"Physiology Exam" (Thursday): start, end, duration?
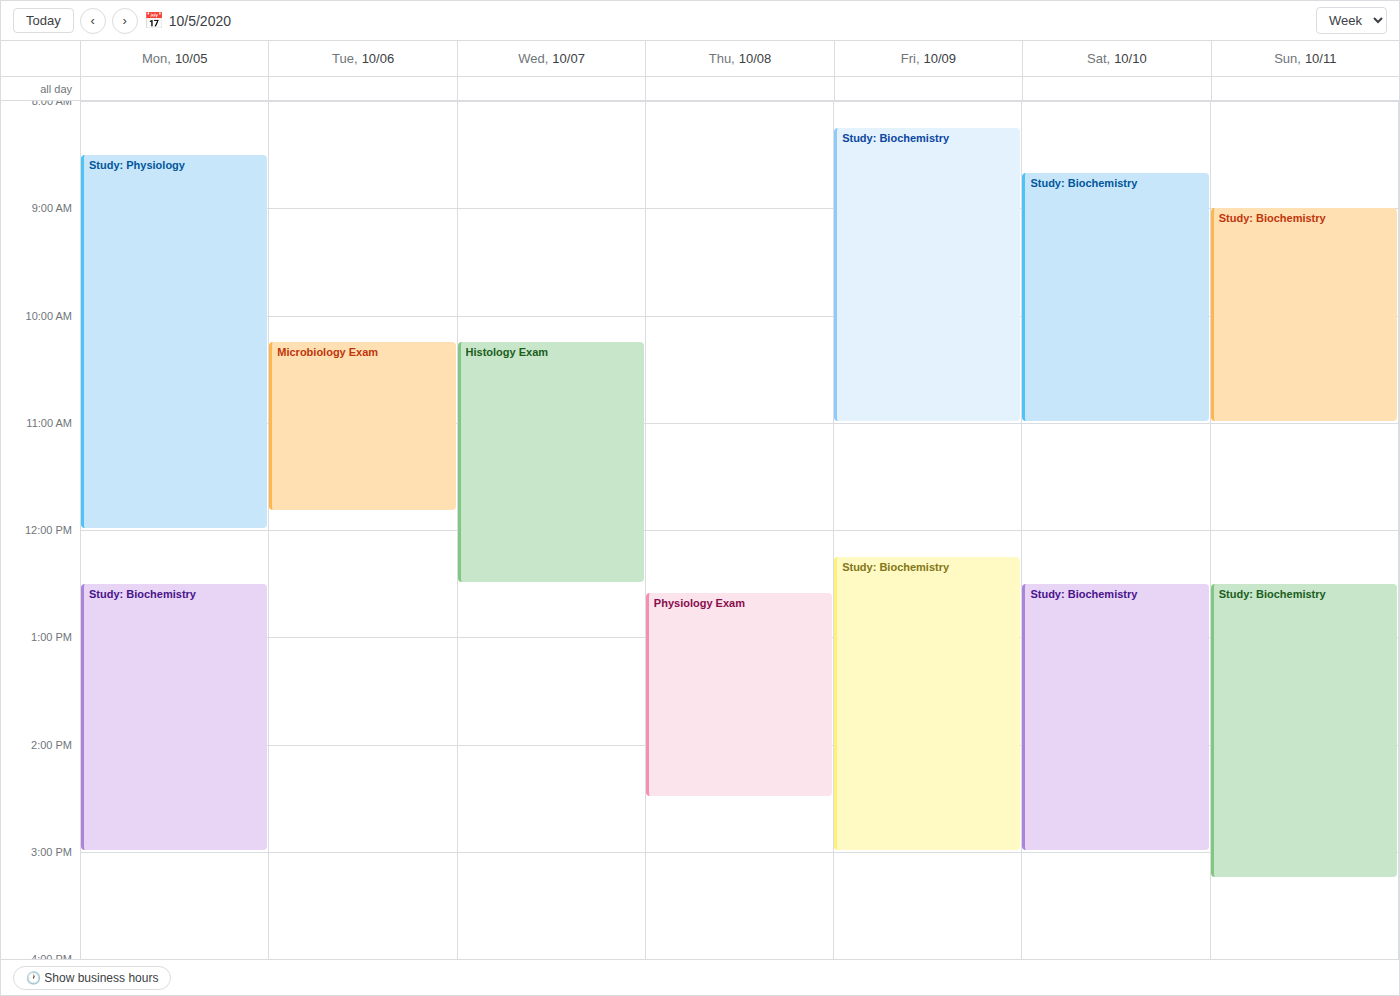
12:35 PM to 2:30 PM, 1 hour 55 minutes